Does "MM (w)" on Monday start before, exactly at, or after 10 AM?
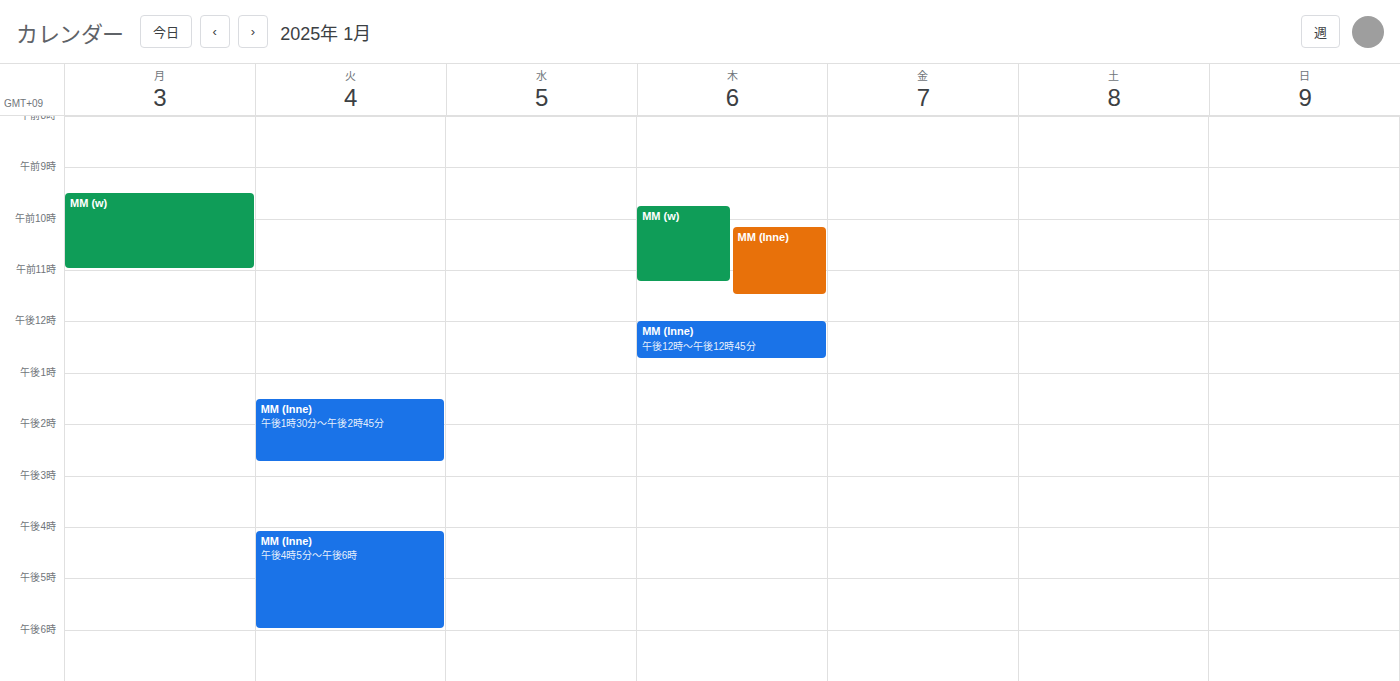
9:30 AM -- before 10 AM, 30 minutes above the 10 AM line.